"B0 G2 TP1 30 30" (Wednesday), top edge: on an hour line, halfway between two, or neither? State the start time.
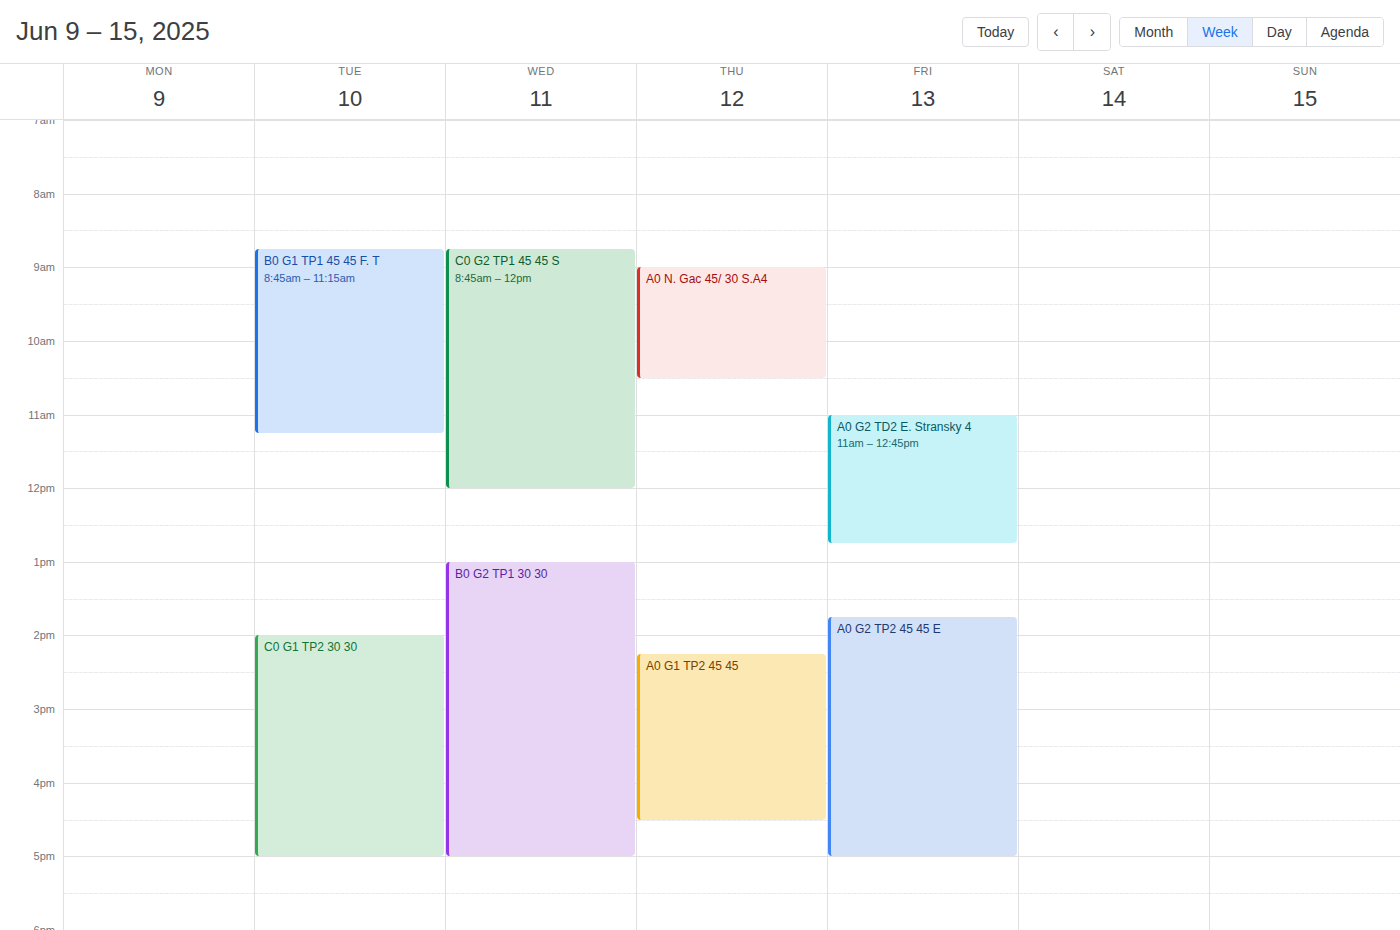
1:00 PM -- exactly on the 1 PM line.